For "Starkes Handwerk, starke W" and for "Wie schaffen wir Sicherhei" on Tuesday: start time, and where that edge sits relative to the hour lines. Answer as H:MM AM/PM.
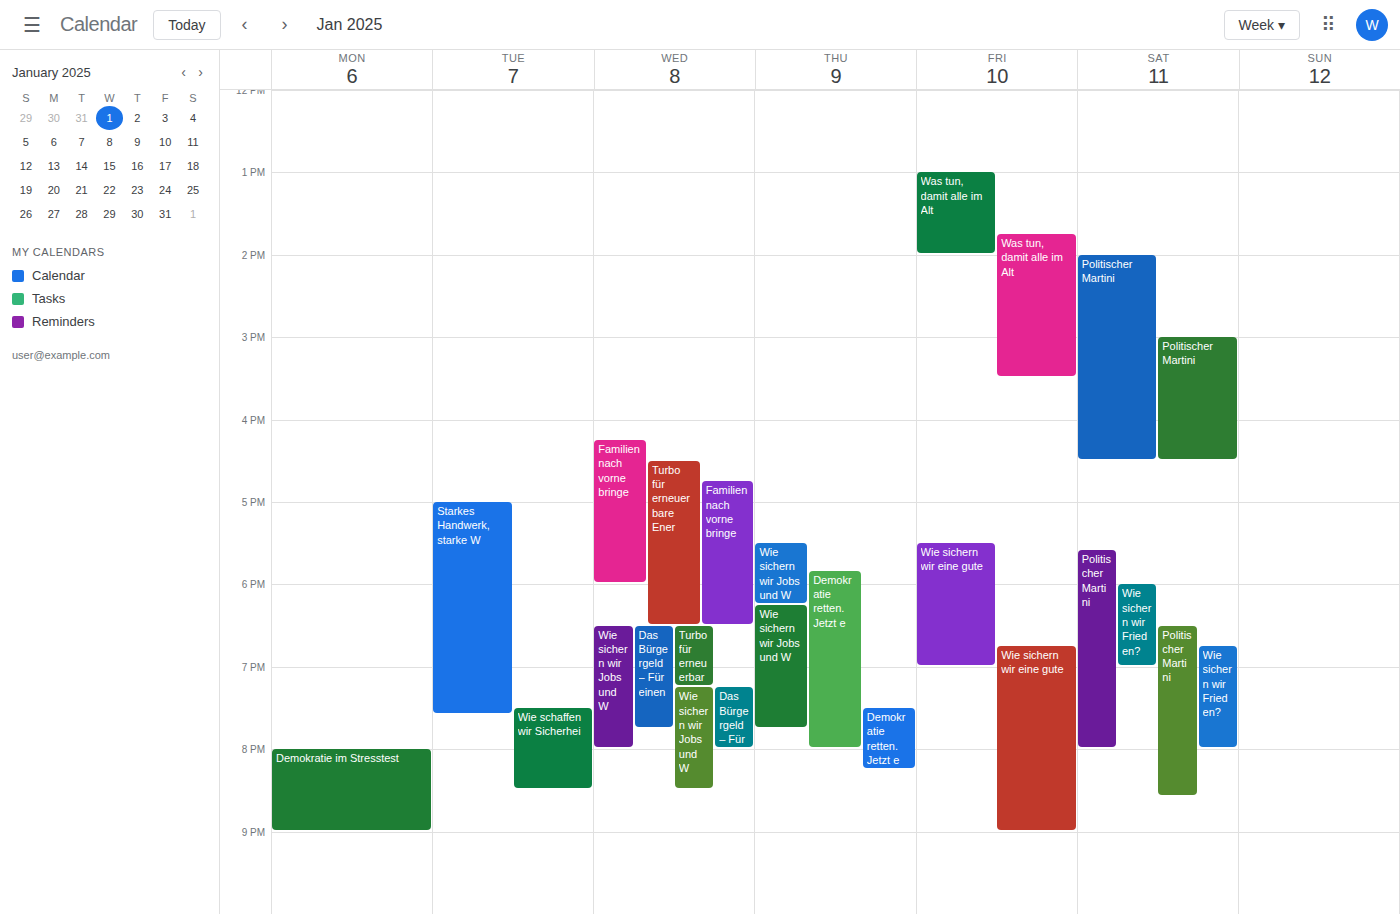
"Starkes Handwerk, starke W": 5:00 PM, exactly on the 5 PM line. "Wie schaffen wir Sicherhei": 7:30 PM, halfway between the 7 PM and 8 PM lines.